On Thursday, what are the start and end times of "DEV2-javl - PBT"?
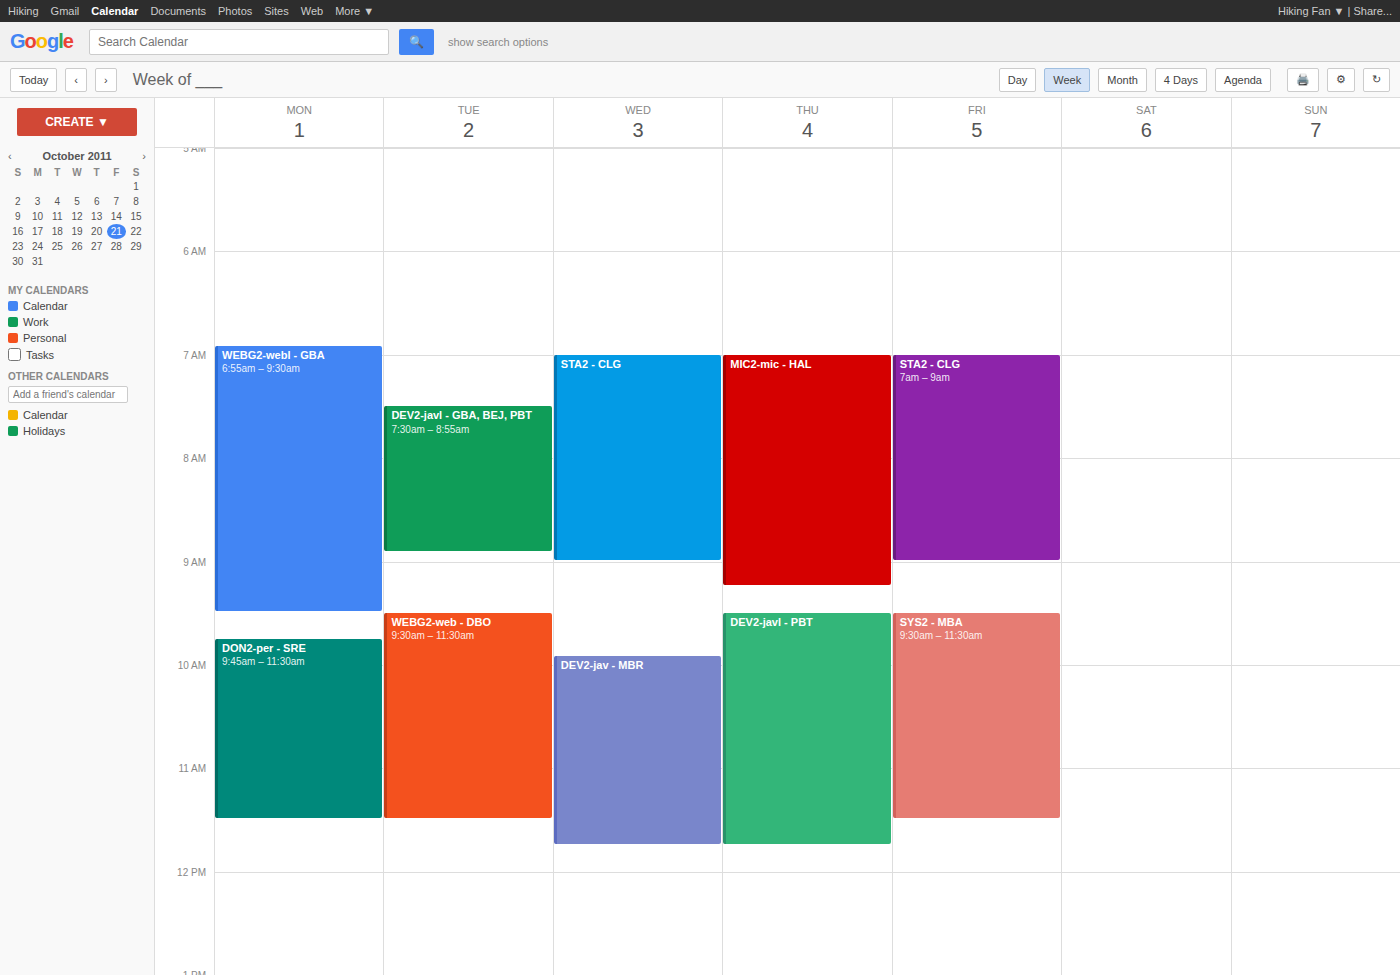
09:30 to 11:45